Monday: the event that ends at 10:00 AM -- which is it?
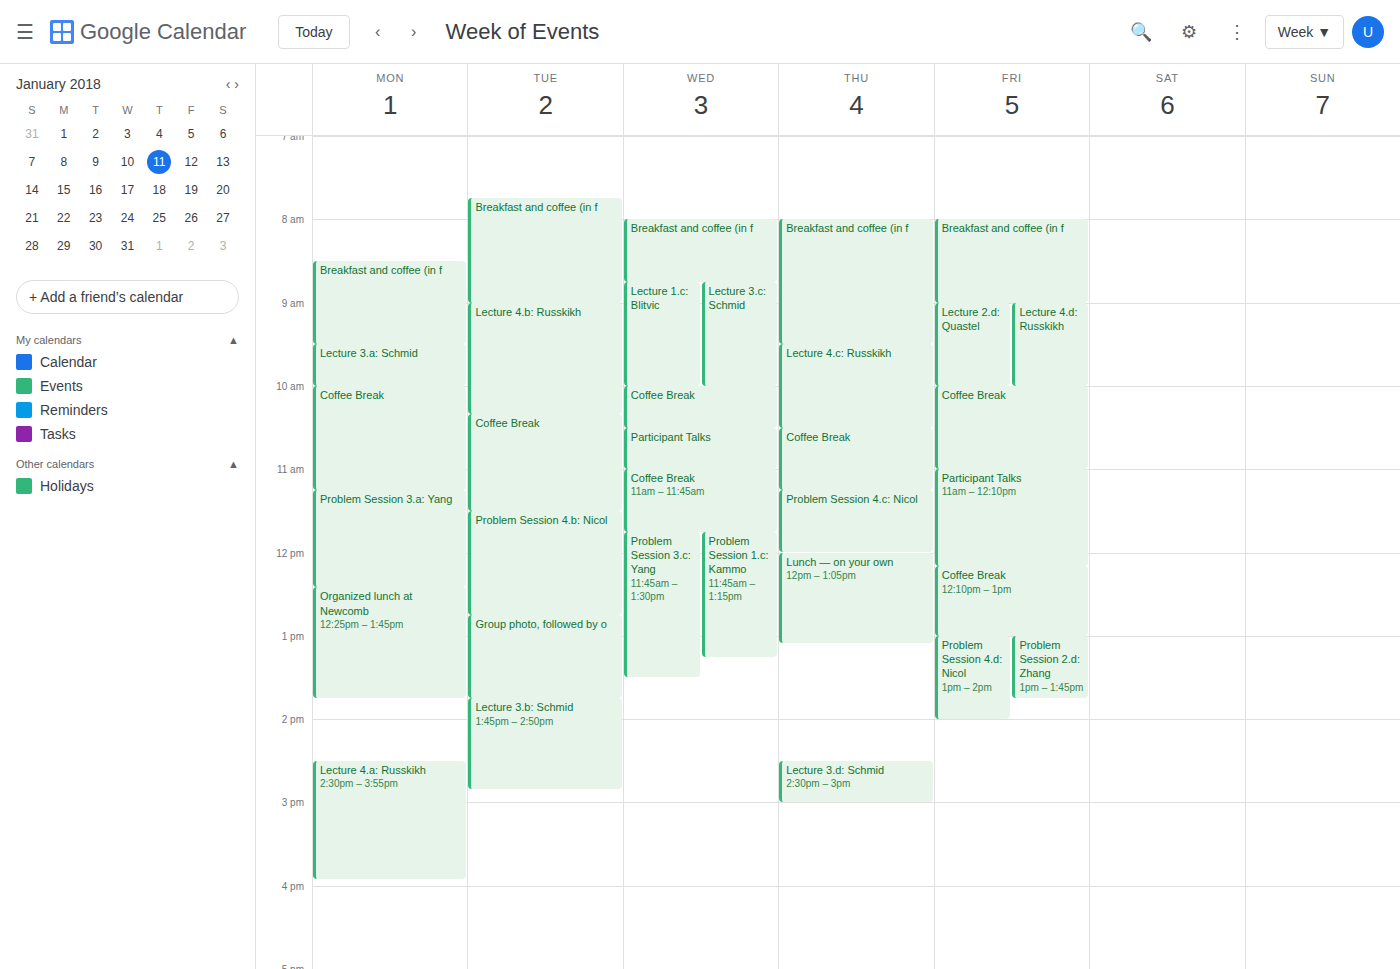
"Lecture 3.a: Schmid"